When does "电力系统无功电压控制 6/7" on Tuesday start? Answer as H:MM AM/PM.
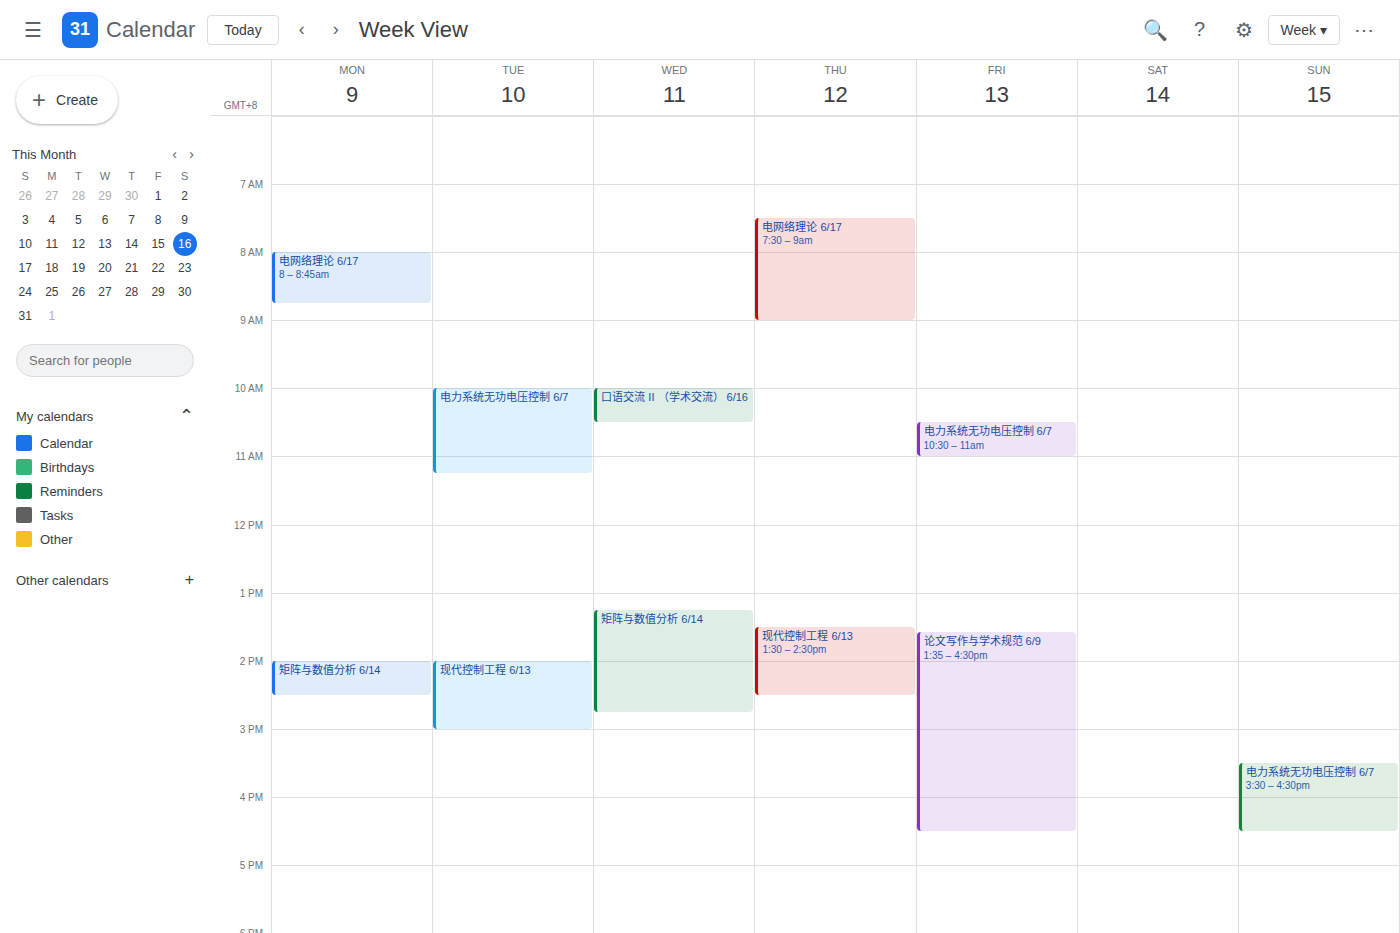
10:00 AM